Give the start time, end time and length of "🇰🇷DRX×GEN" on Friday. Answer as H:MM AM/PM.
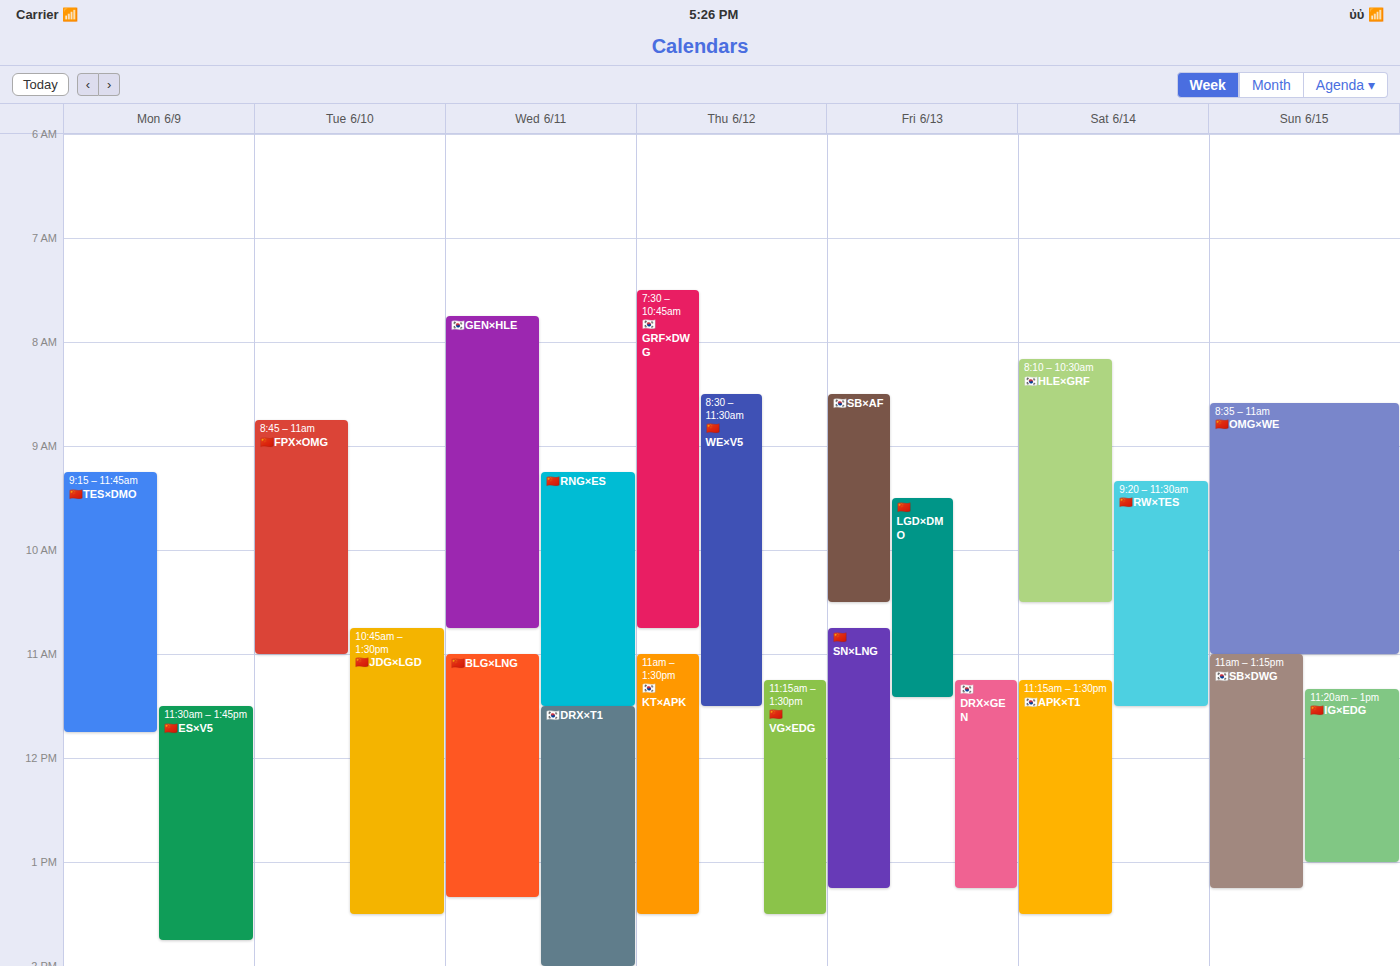
11:15 AM to 1:15 PM, 2 hours